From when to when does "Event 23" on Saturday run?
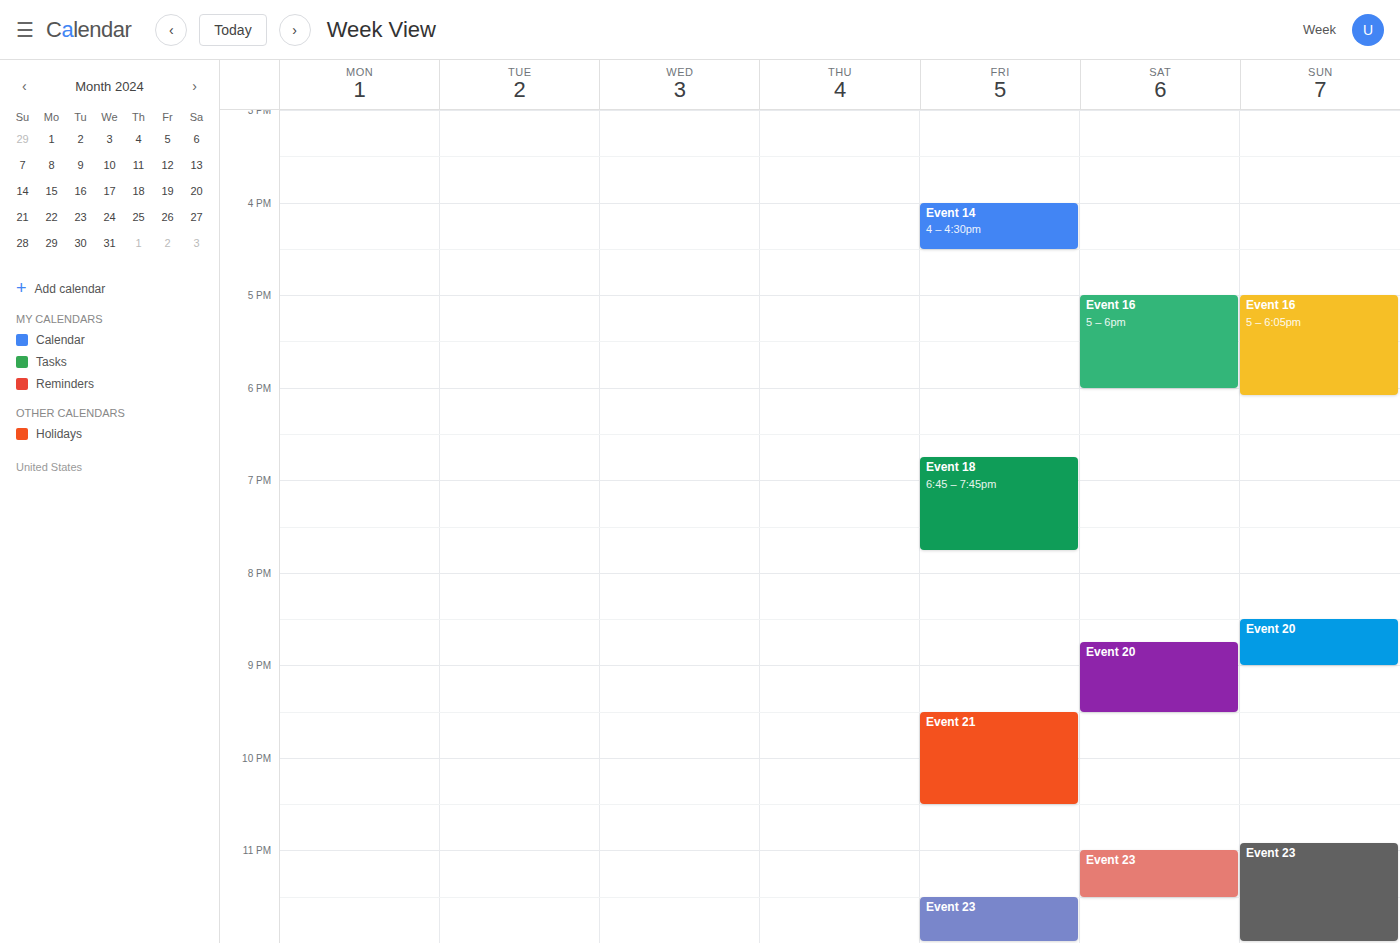
11:00 PM to 11:30 PM